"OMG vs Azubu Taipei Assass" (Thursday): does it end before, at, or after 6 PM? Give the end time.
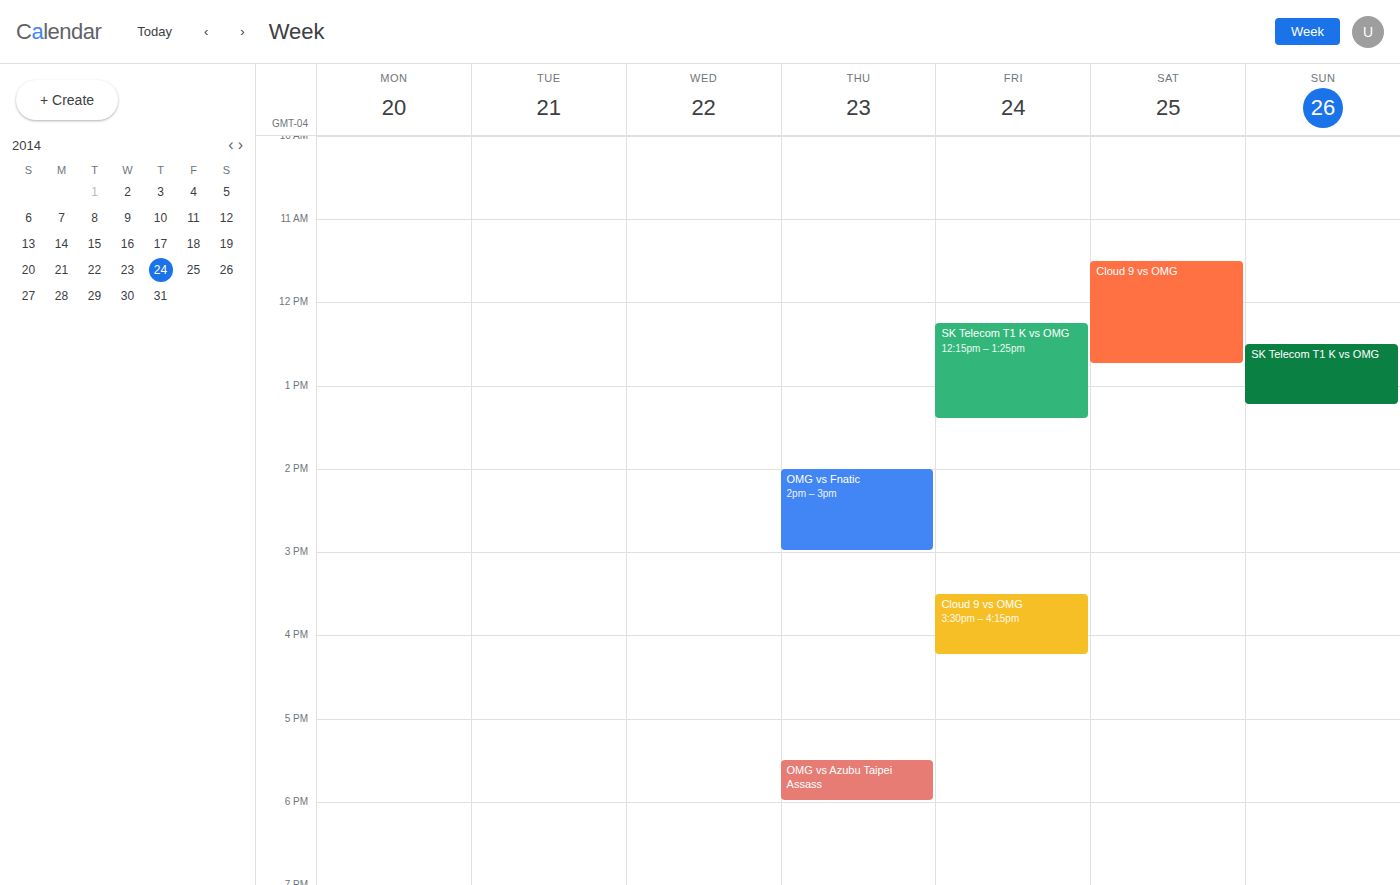
6:00 PM -- exactly at 6 PM, on the 6 PM line.